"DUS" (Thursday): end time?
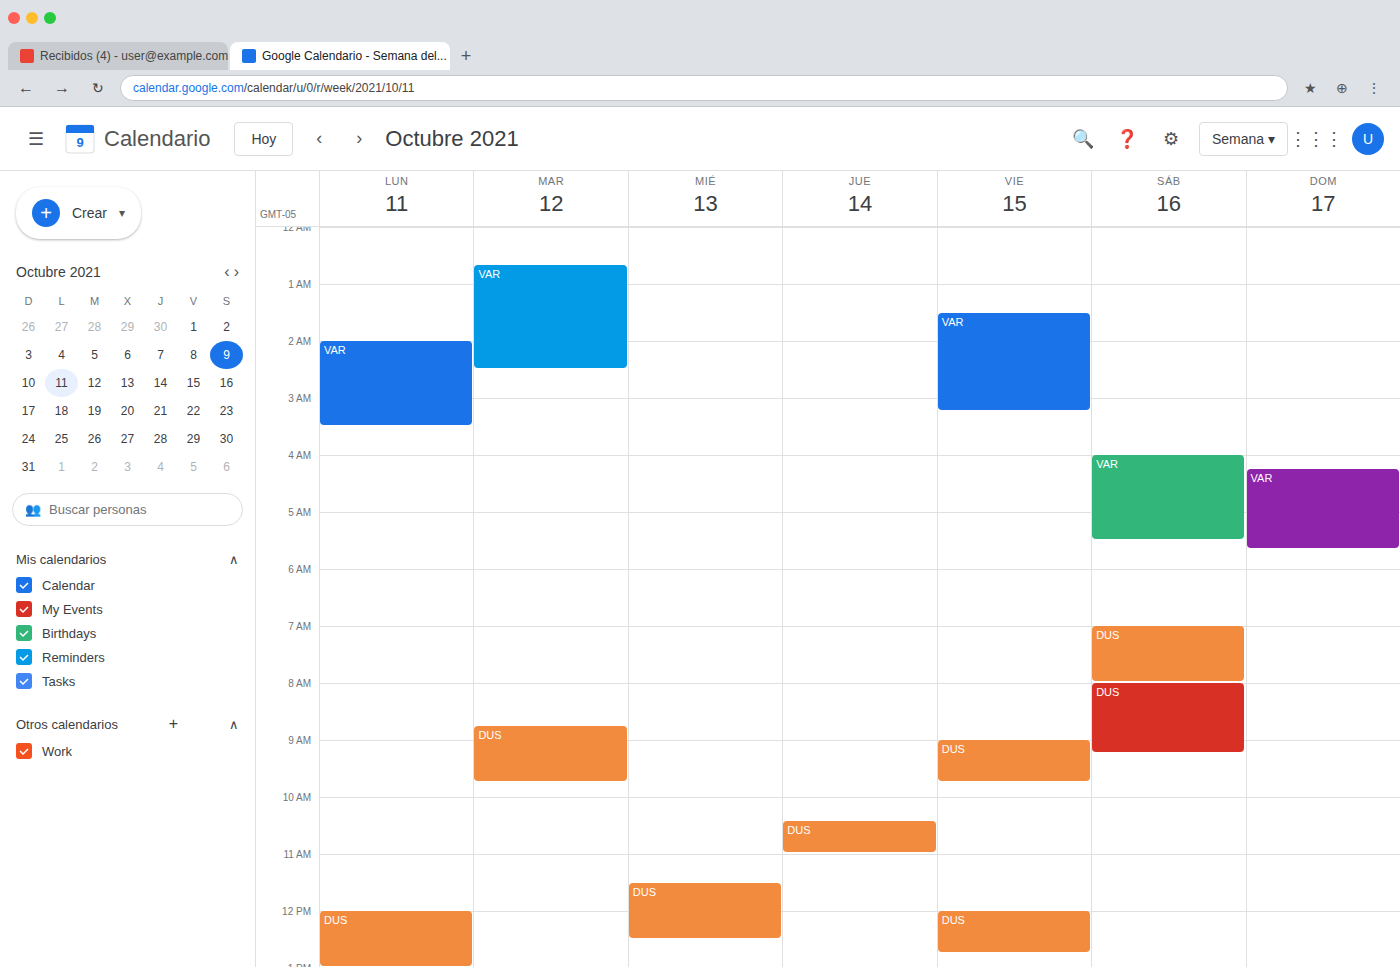
11:00 AM